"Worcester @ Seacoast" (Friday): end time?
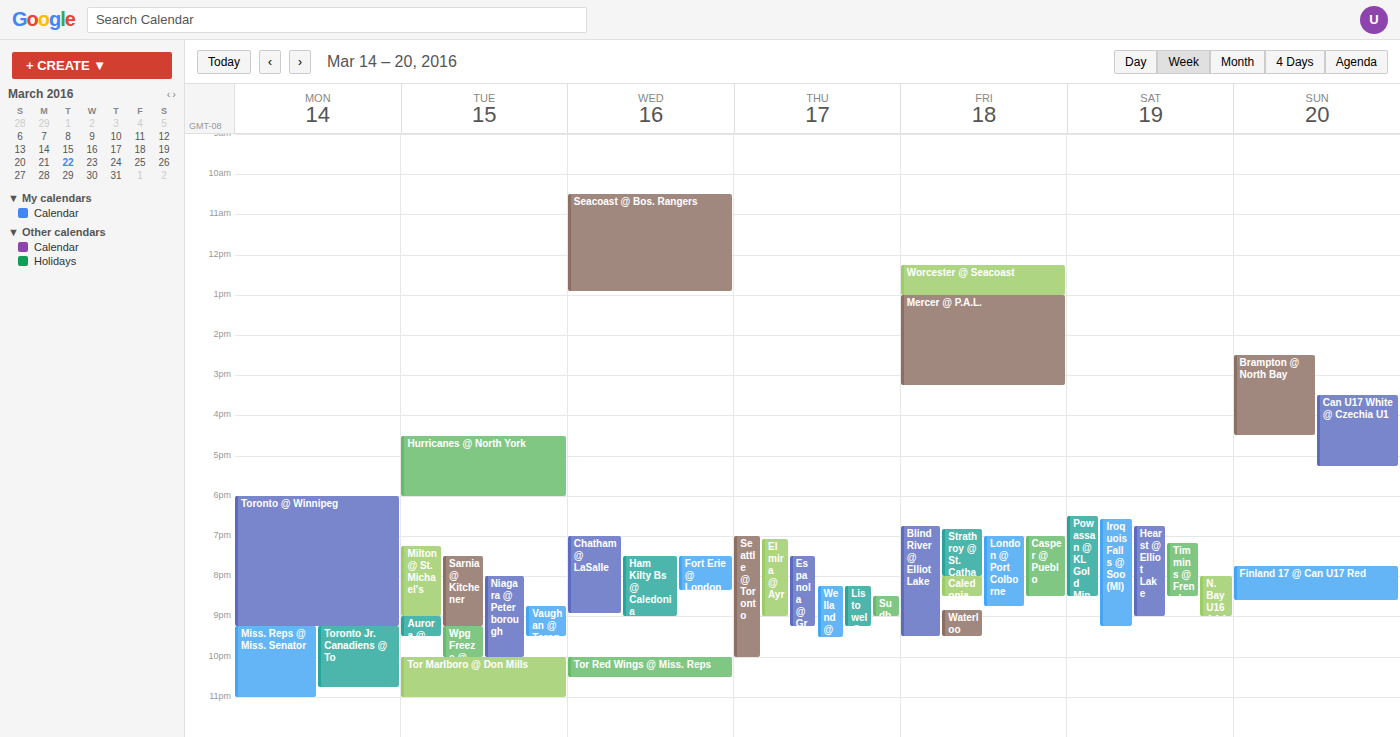
13:00